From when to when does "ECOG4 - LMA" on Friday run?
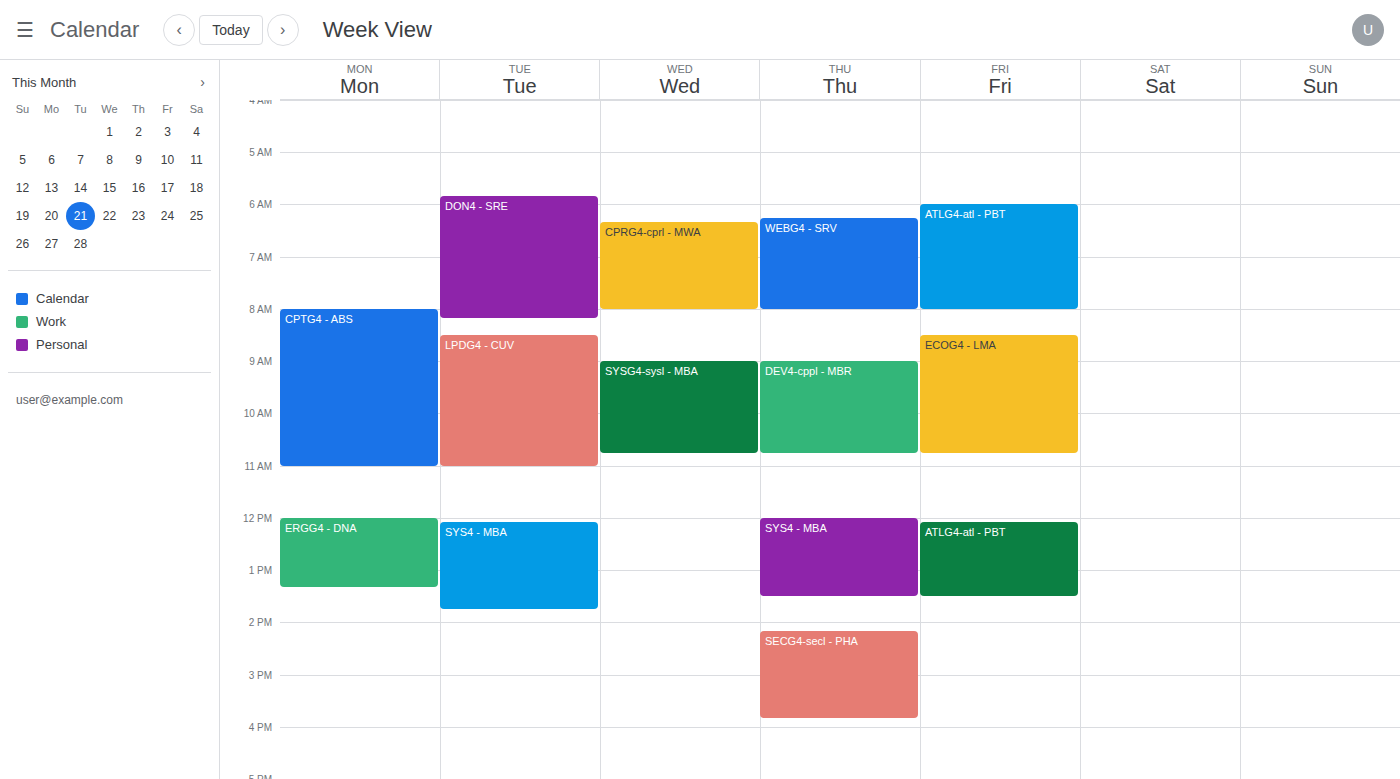
8:30 AM to 10:45 AM